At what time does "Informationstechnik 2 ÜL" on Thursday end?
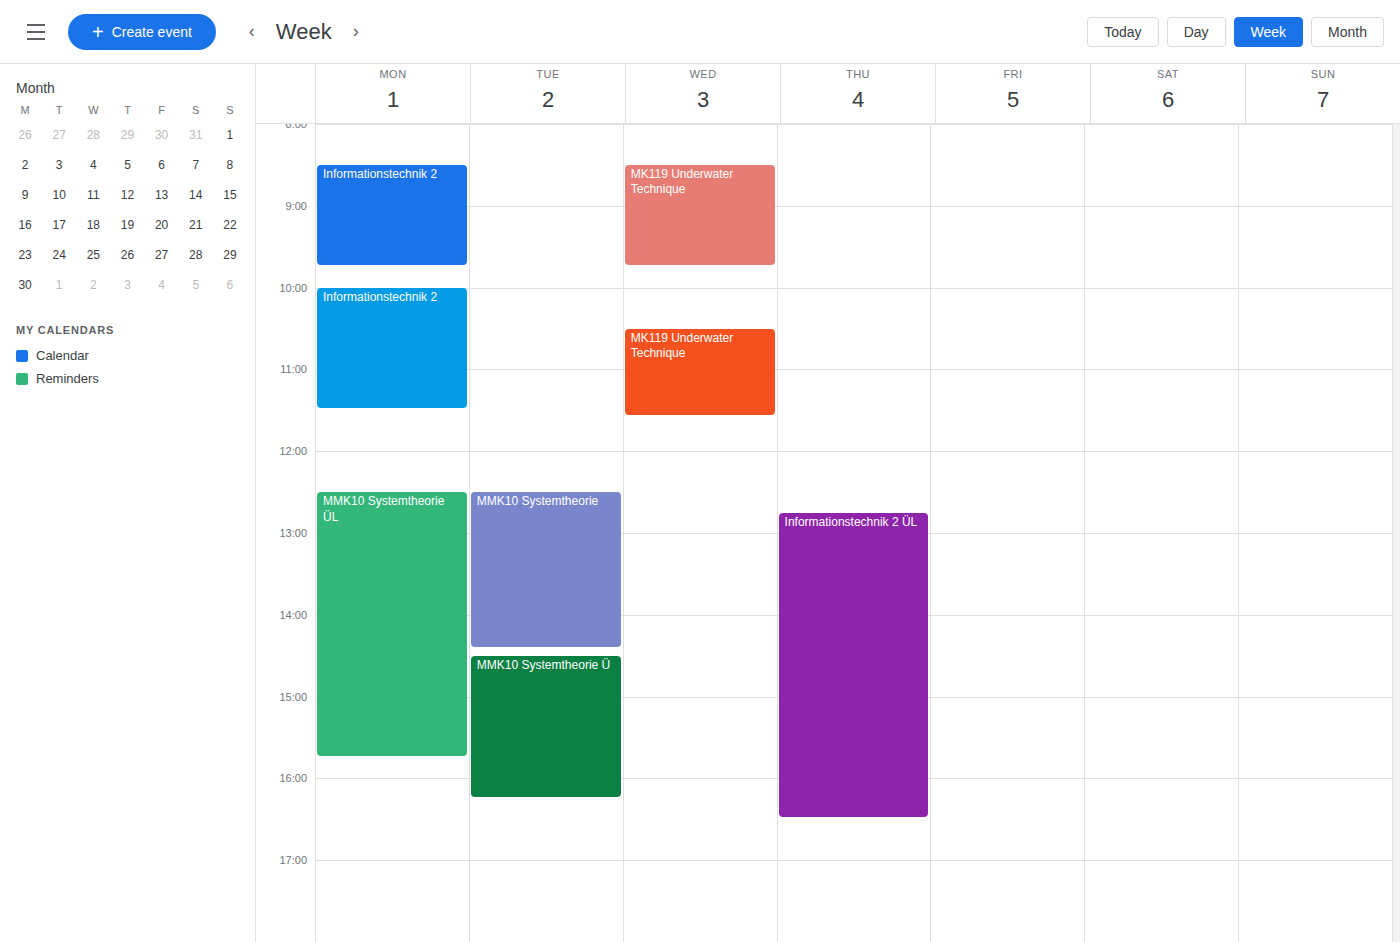
4:30 PM